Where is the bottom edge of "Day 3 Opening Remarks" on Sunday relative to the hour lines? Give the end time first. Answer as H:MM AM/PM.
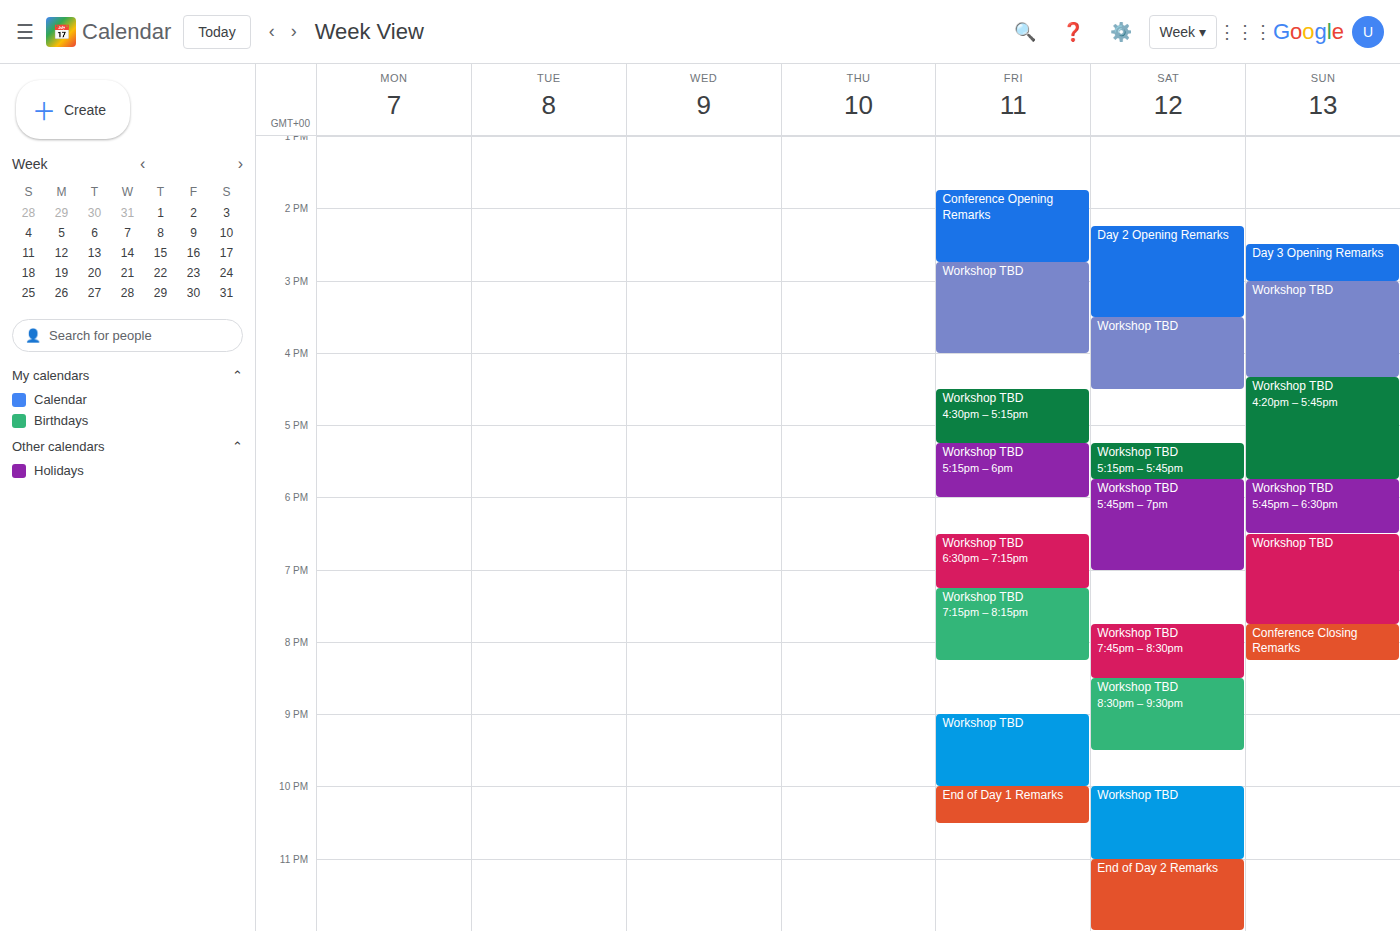
3:00 PM -- exactly on the 3 PM line.